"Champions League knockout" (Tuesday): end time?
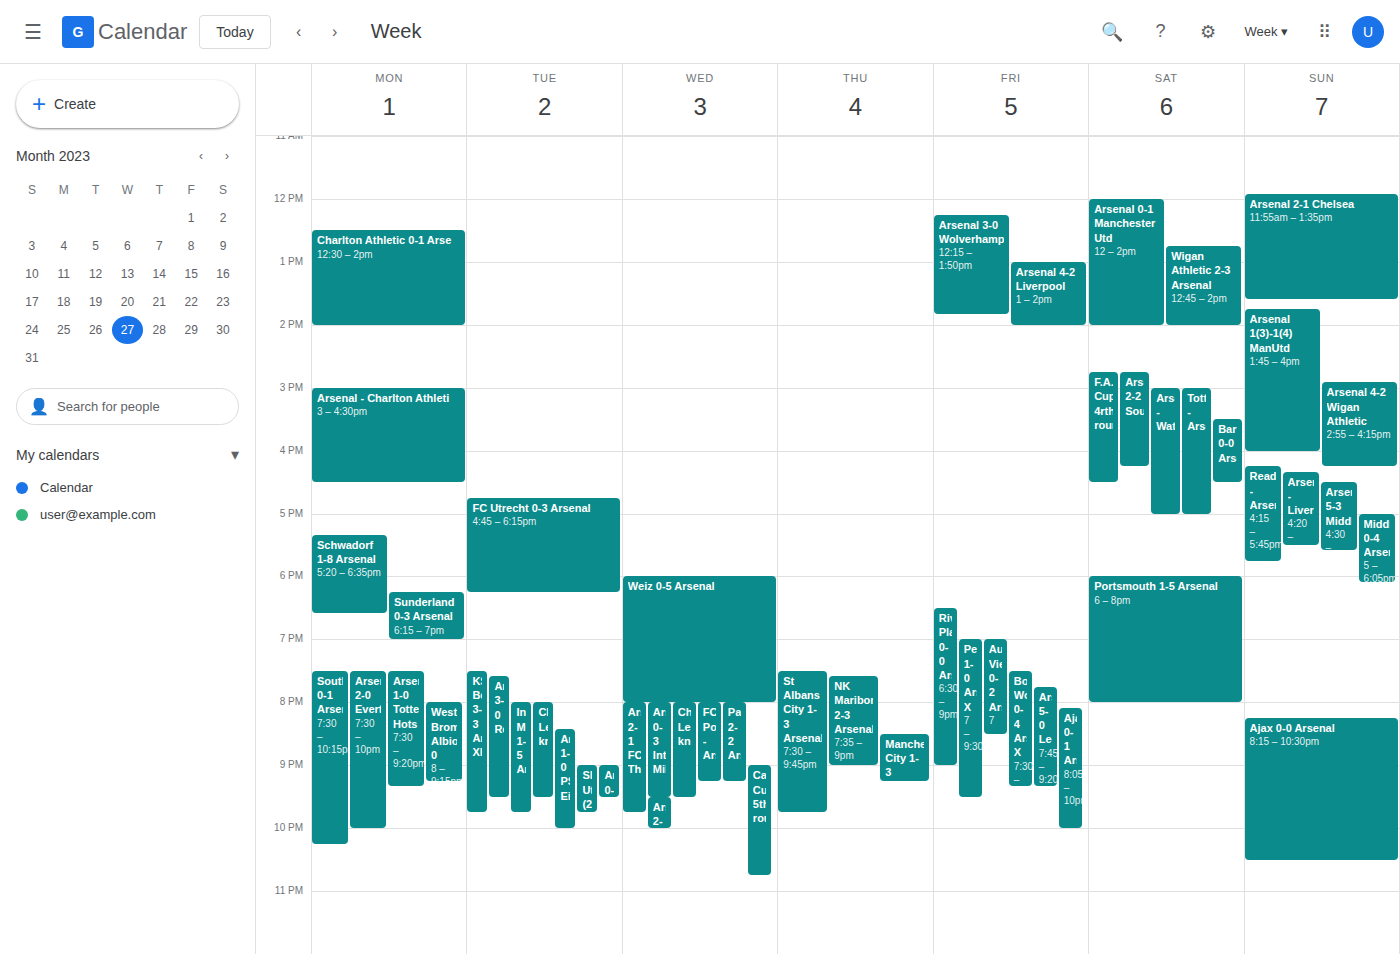
21:30